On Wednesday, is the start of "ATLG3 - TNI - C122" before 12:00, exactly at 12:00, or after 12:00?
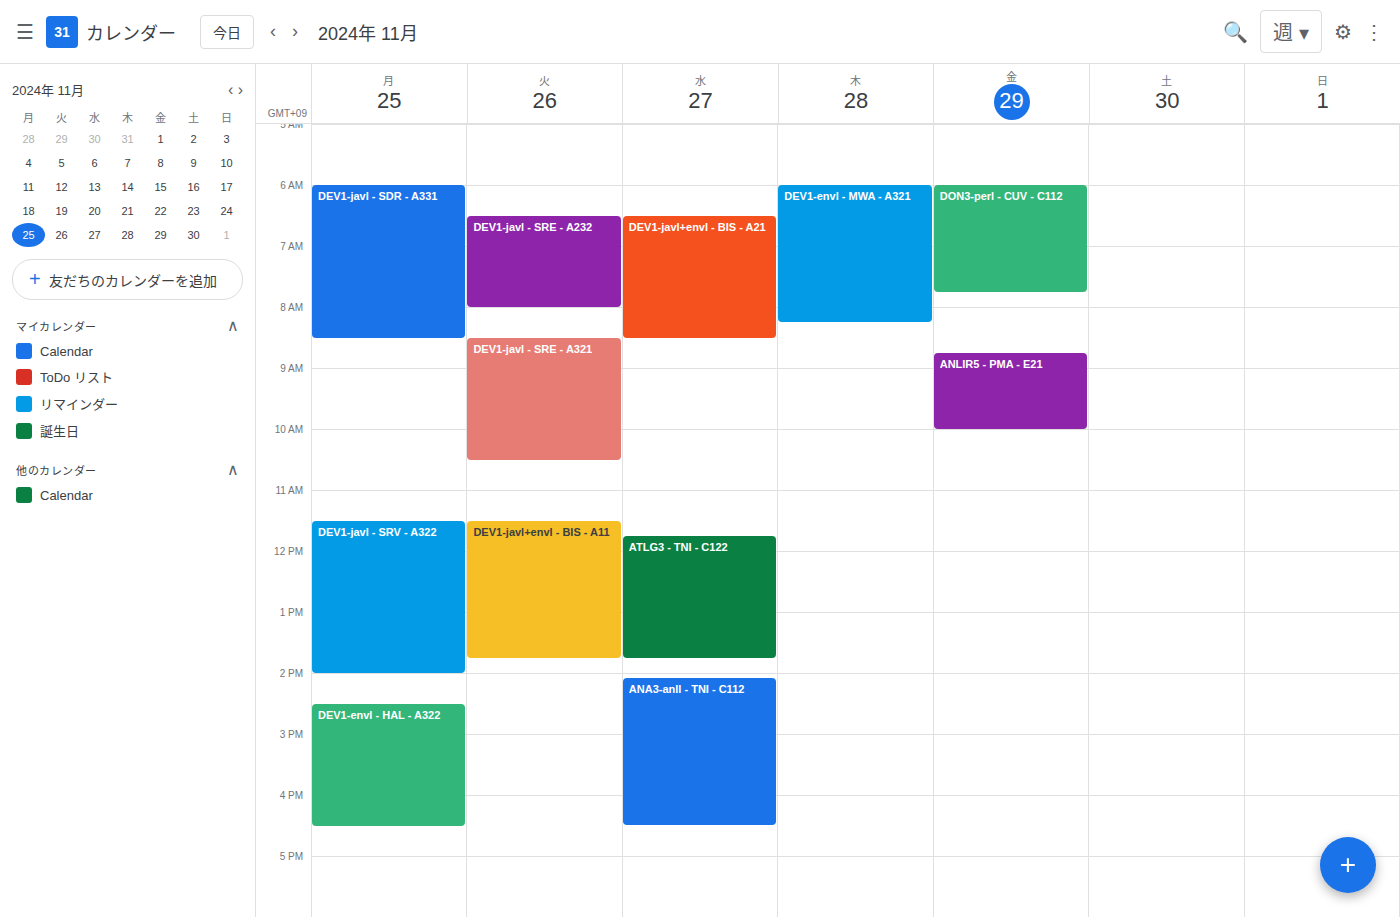
11:45 -- before 12:00, 15 minutes above the 12:00 line.